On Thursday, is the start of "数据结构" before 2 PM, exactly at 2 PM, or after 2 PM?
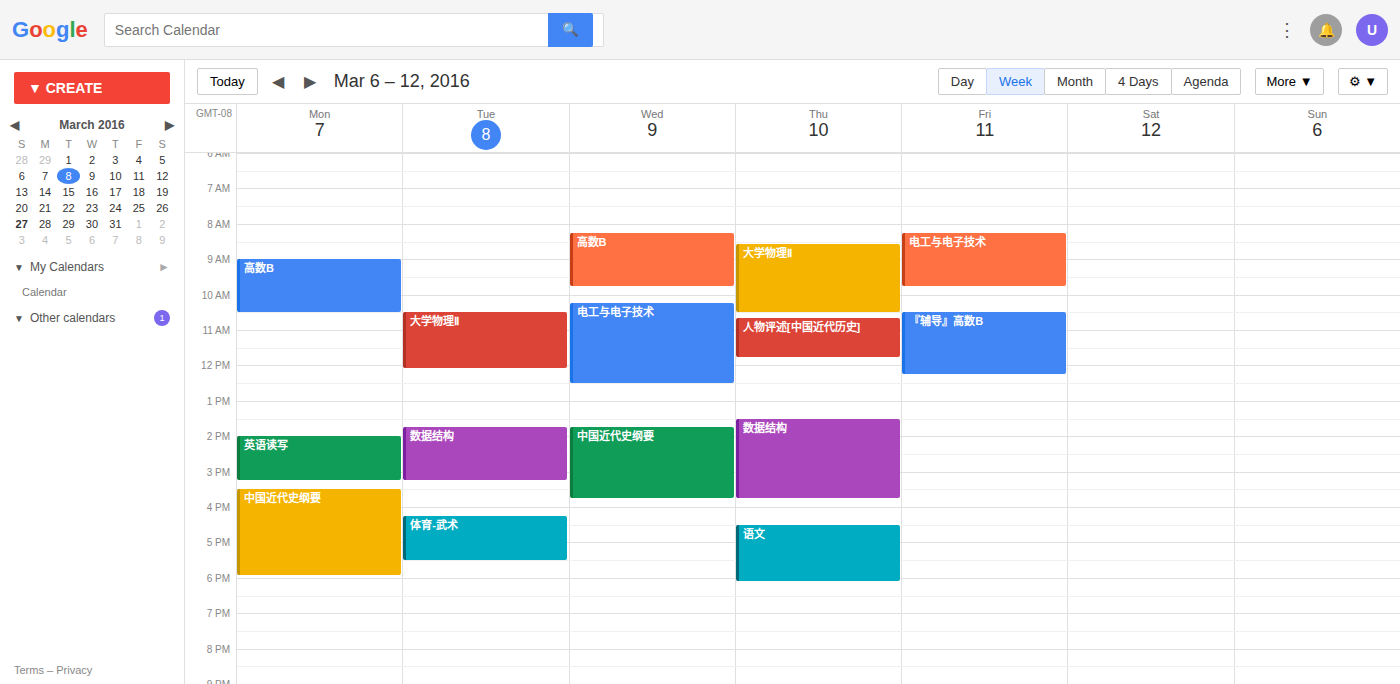
1:30 PM -- before 2 PM, 30 minutes above the 2 PM line.